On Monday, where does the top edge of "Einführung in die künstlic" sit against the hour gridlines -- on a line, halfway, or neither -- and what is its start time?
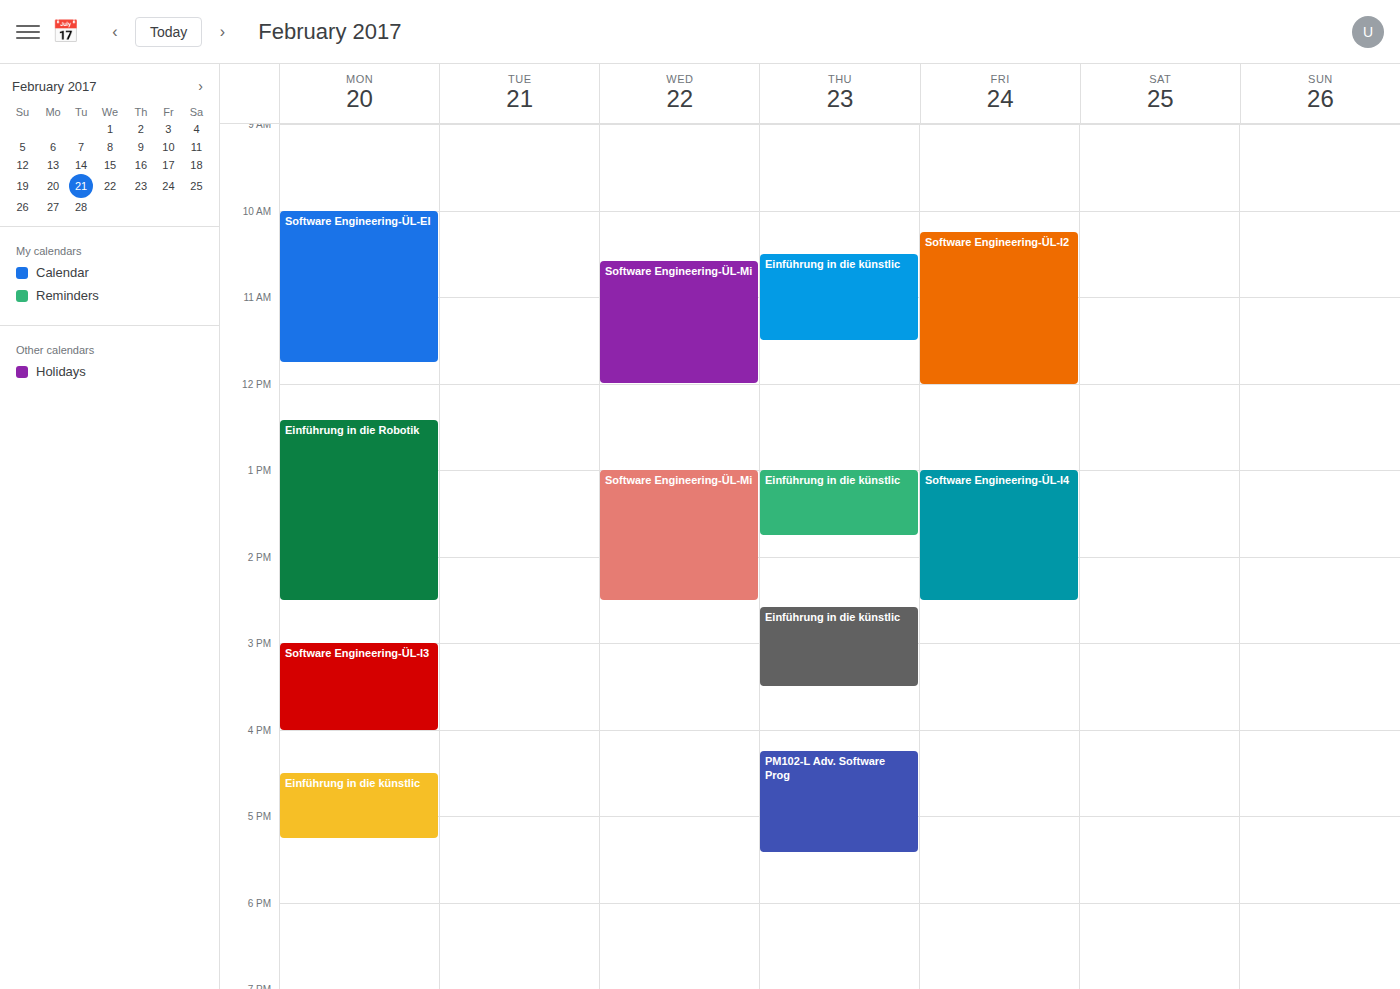
4:30 PM -- halfway between the 4 PM and 5 PM lines.